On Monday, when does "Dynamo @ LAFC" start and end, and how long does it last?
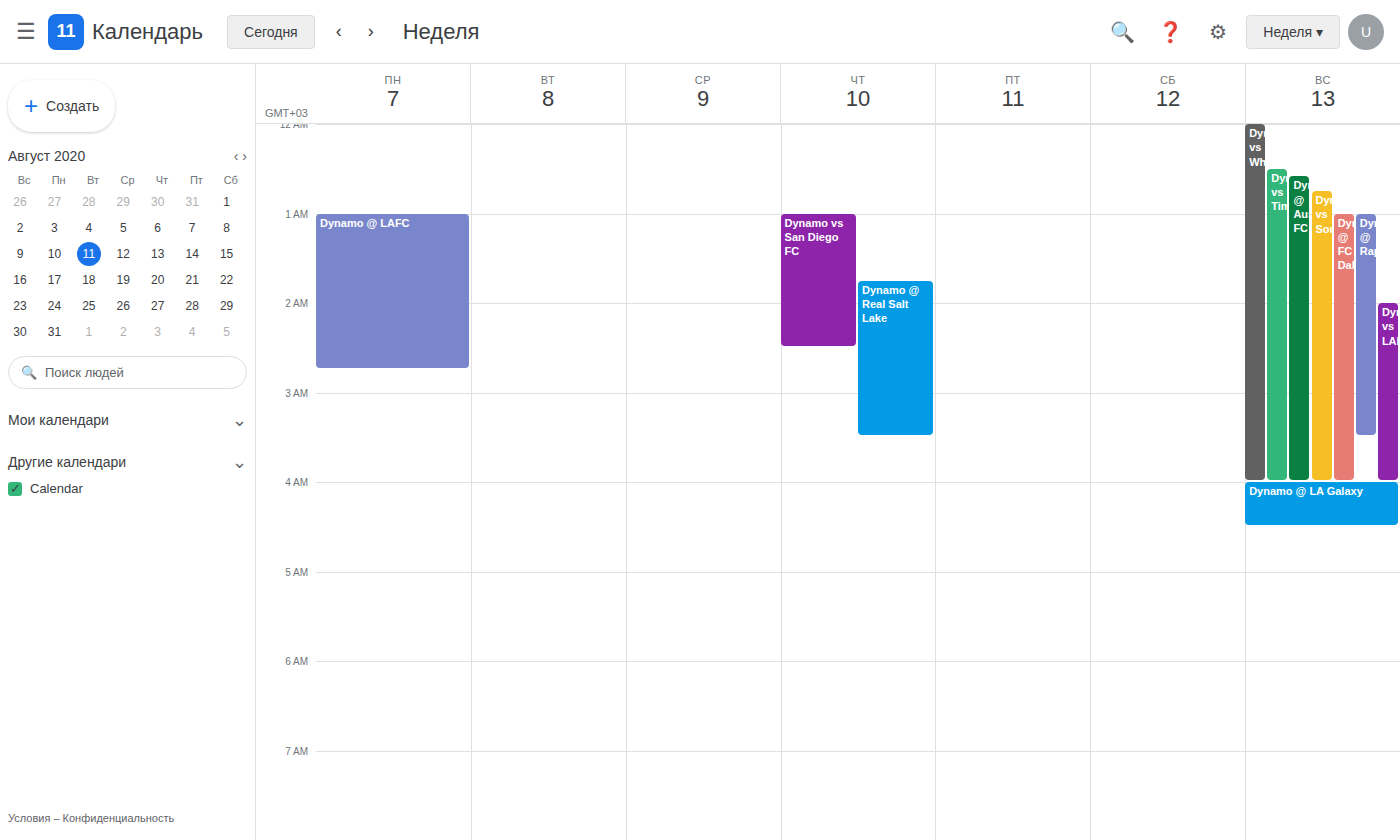
1:00 AM to 2:45 AM, 1 hour 45 minutes